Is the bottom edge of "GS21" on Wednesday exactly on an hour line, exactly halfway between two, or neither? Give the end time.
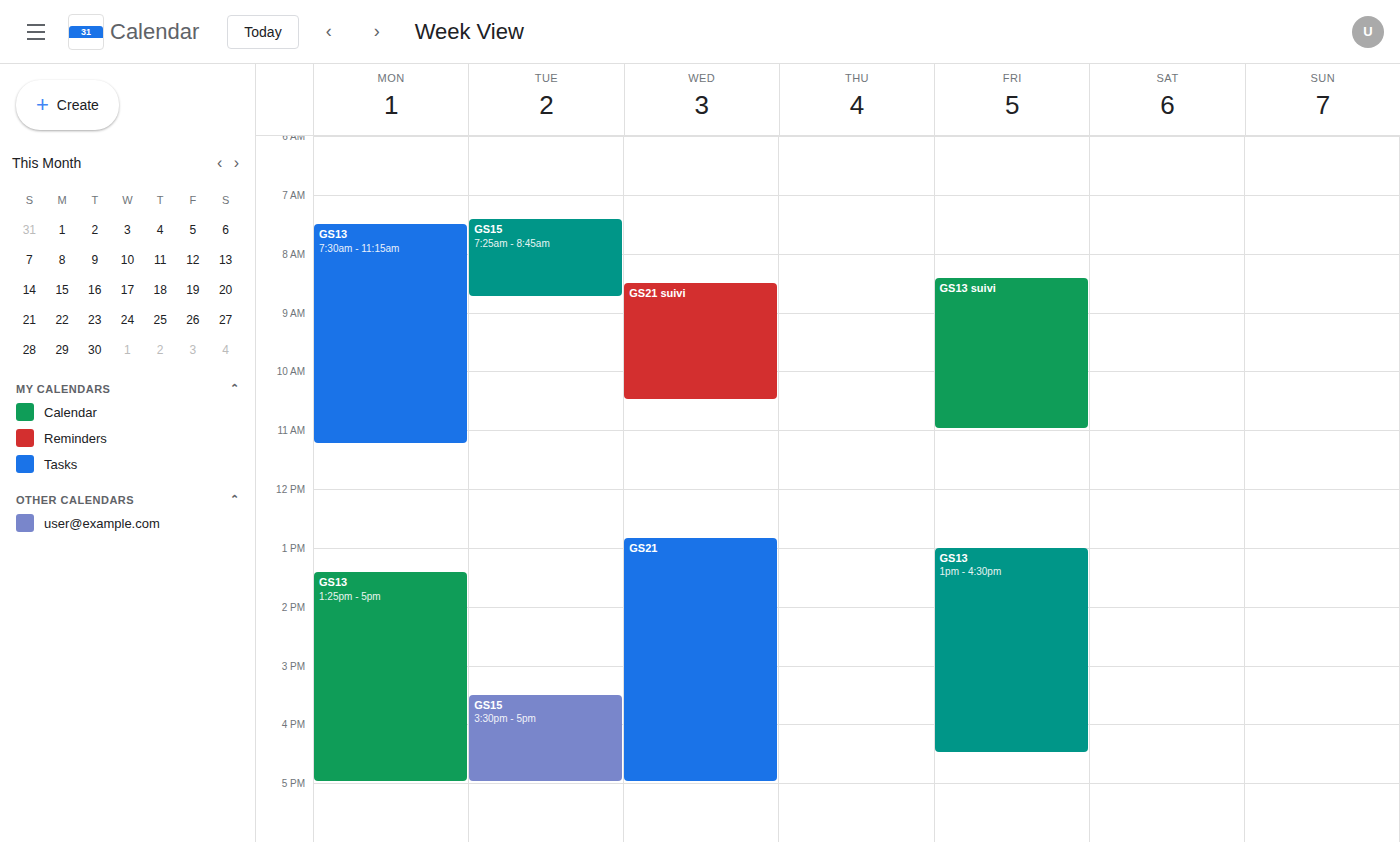
17:00 -- exactly on the 17:00 line.